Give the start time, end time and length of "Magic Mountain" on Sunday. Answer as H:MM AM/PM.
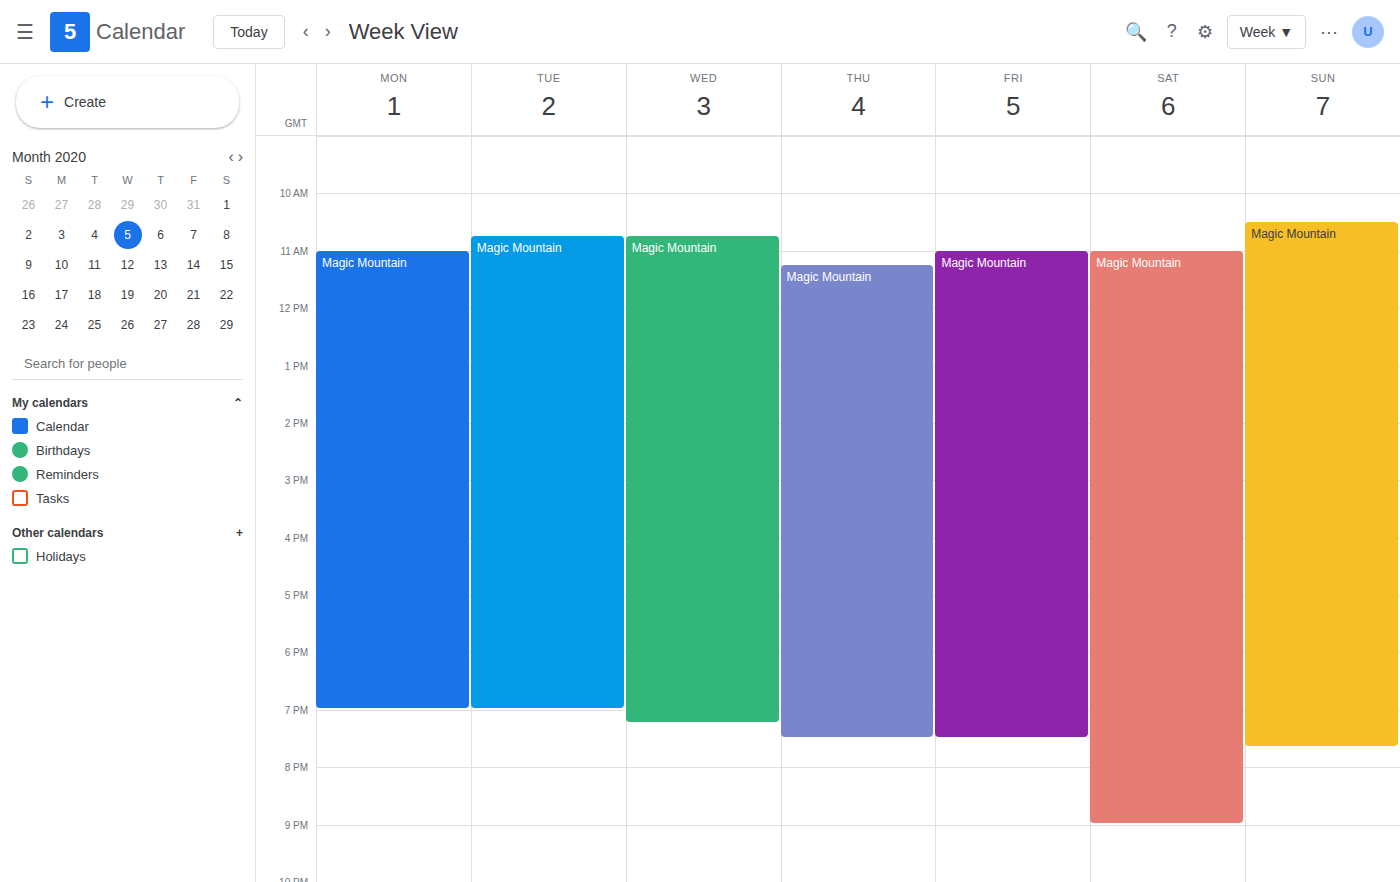
10:30 AM to 7:40 PM, 9 hours 10 minutes